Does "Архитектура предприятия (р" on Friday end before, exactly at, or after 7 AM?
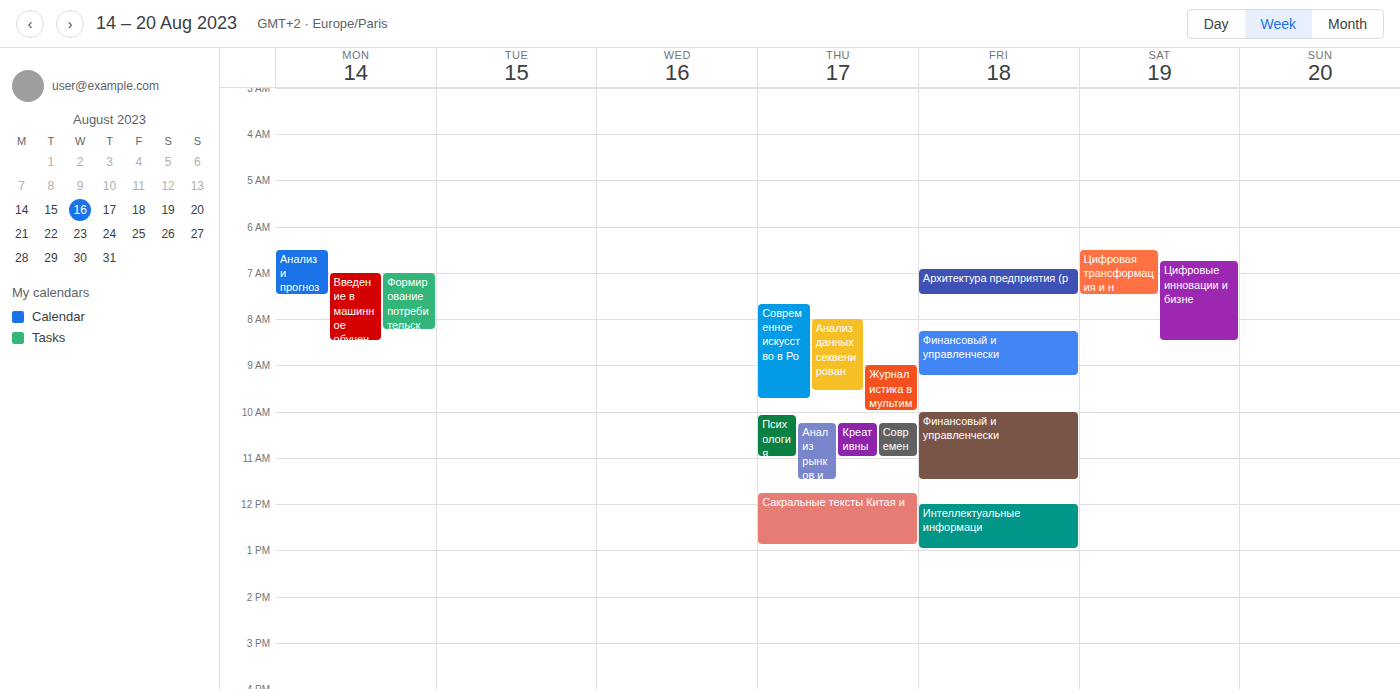
7:30 AM -- after 7 AM, 30 minutes below the 7 AM line.